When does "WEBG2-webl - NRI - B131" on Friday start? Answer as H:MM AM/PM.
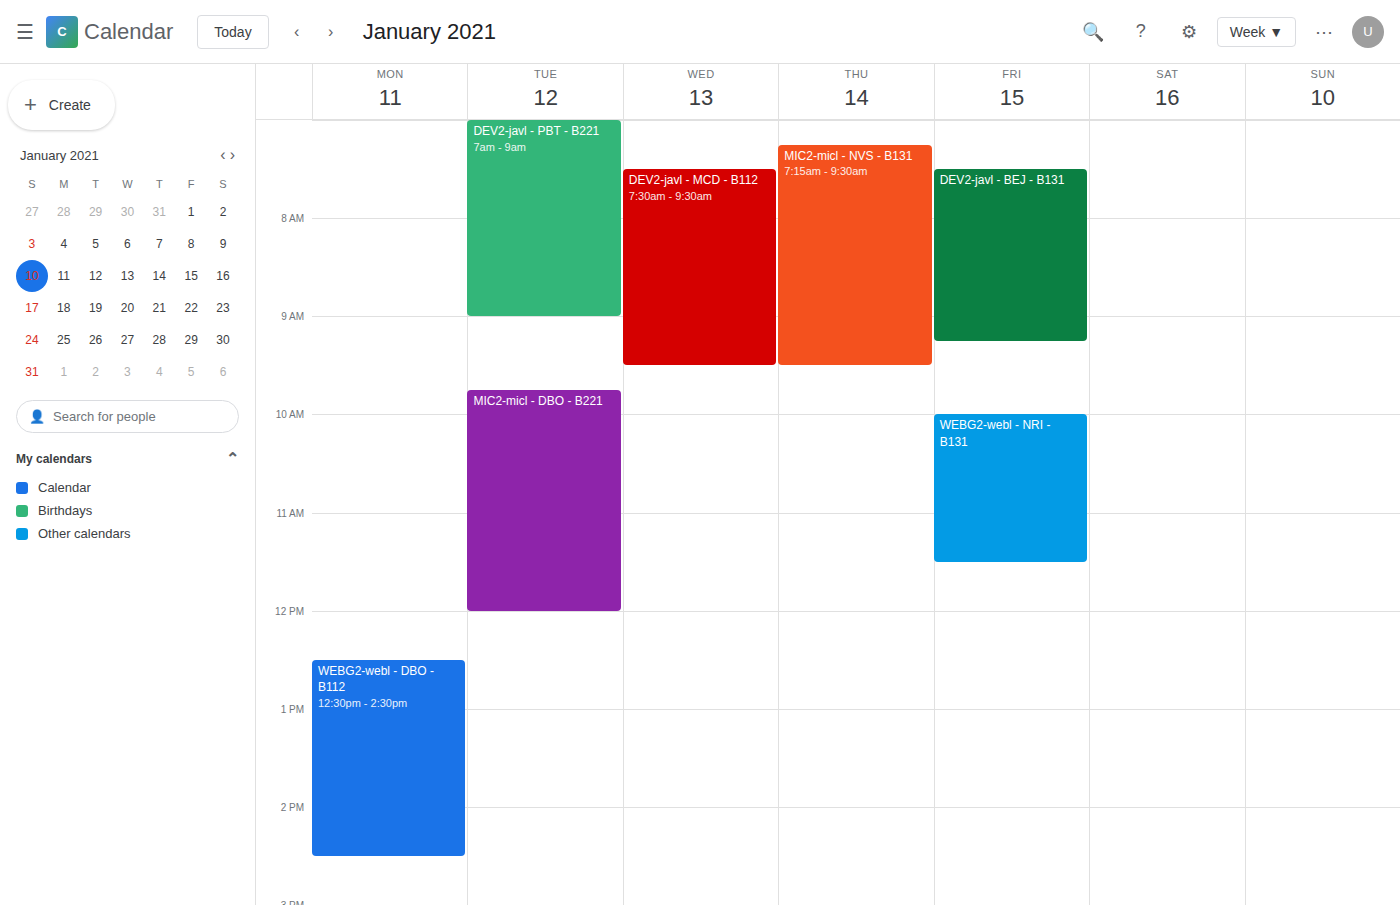
10:00 AM